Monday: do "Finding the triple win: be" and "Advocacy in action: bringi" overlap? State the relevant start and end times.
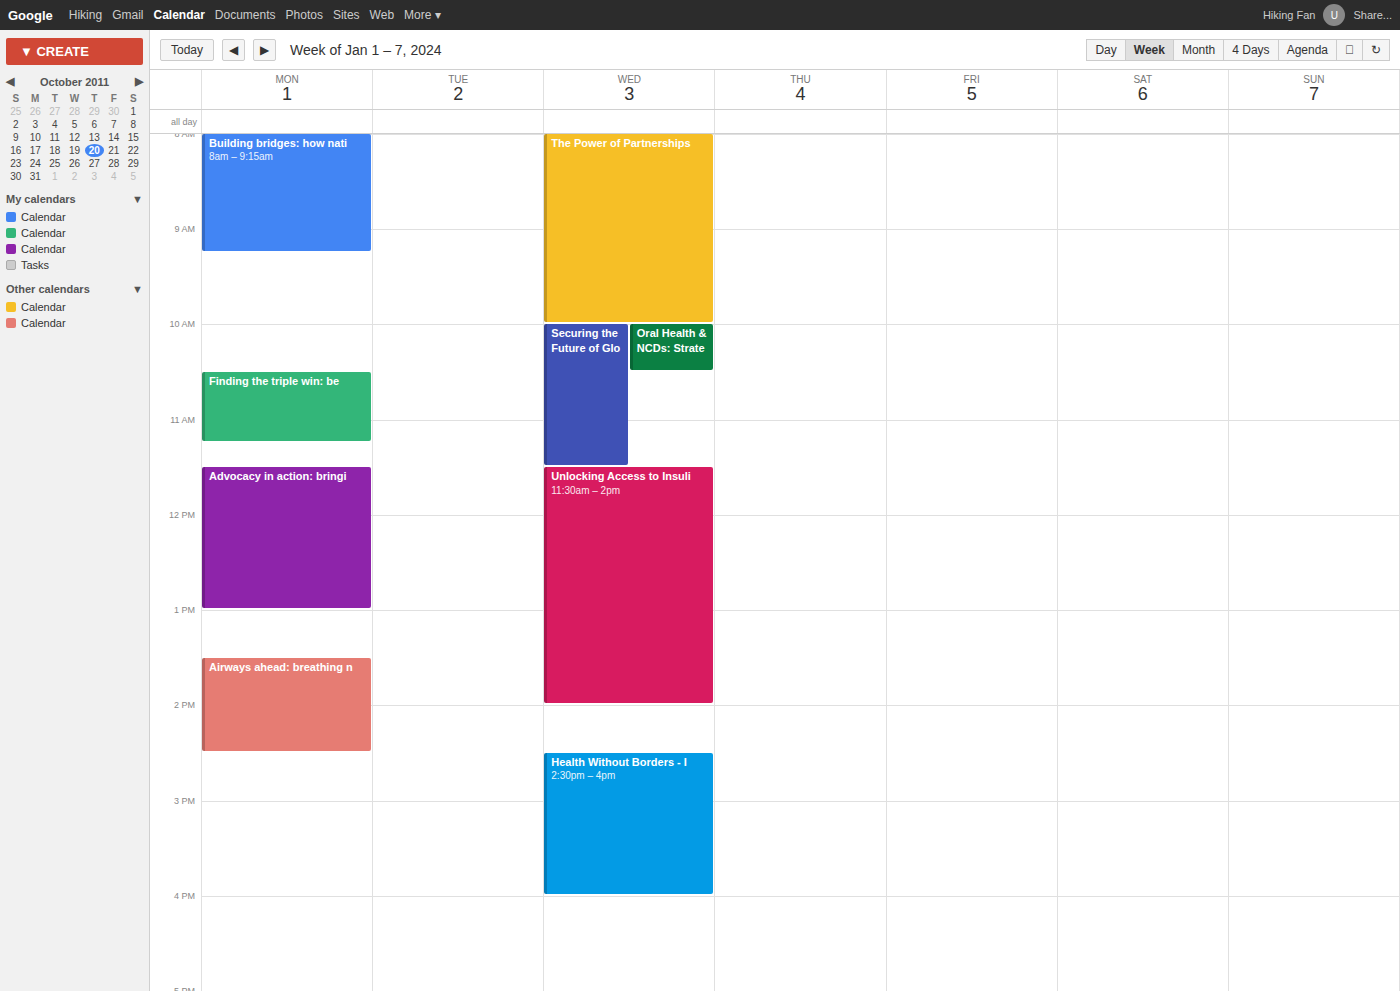
"Finding the triple win: be" ends at 11:15 AM and "Advocacy in action: bringi" starts at 11:30 AM -- no overlap.